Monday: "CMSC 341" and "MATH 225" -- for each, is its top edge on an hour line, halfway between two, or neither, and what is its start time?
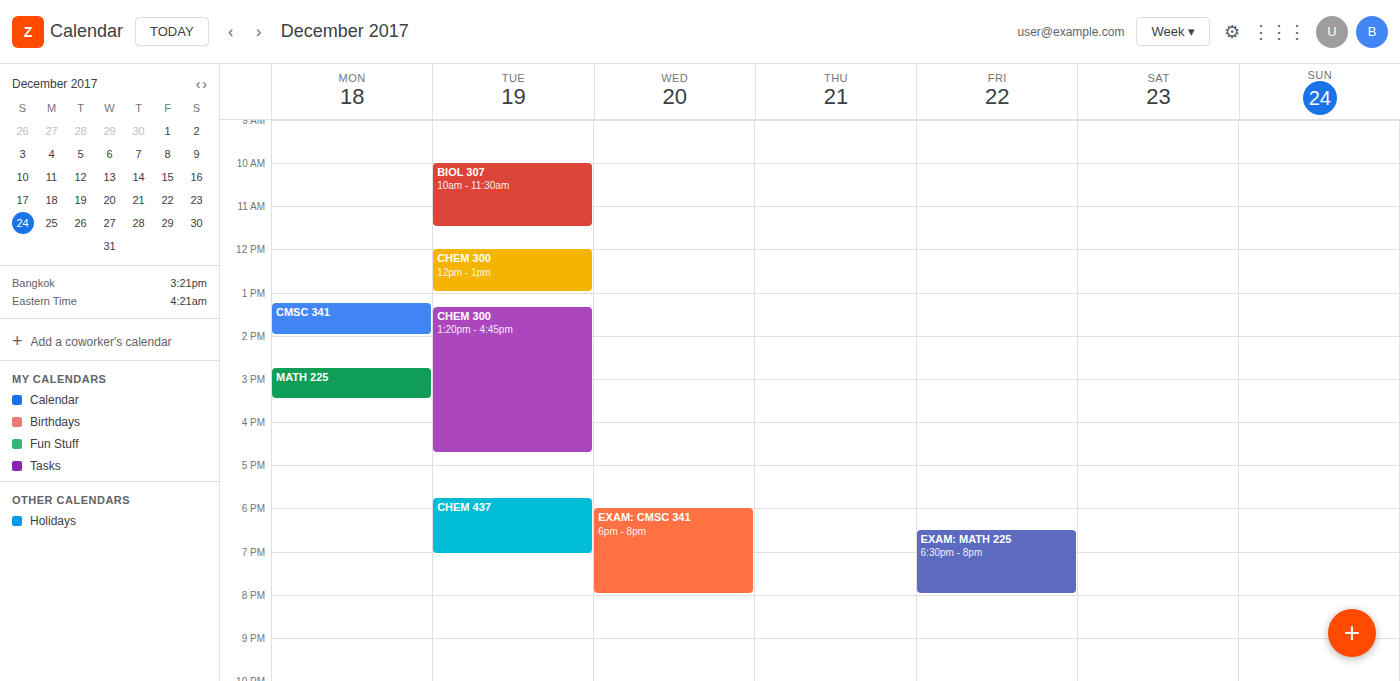
"CMSC 341": 1:15 PM, neither: a quarter of the way from the 1 PM line to the 2 PM line. "MATH 225": 2:45 PM, neither: three quarters of the way from the 2 PM line to the 3 PM line.